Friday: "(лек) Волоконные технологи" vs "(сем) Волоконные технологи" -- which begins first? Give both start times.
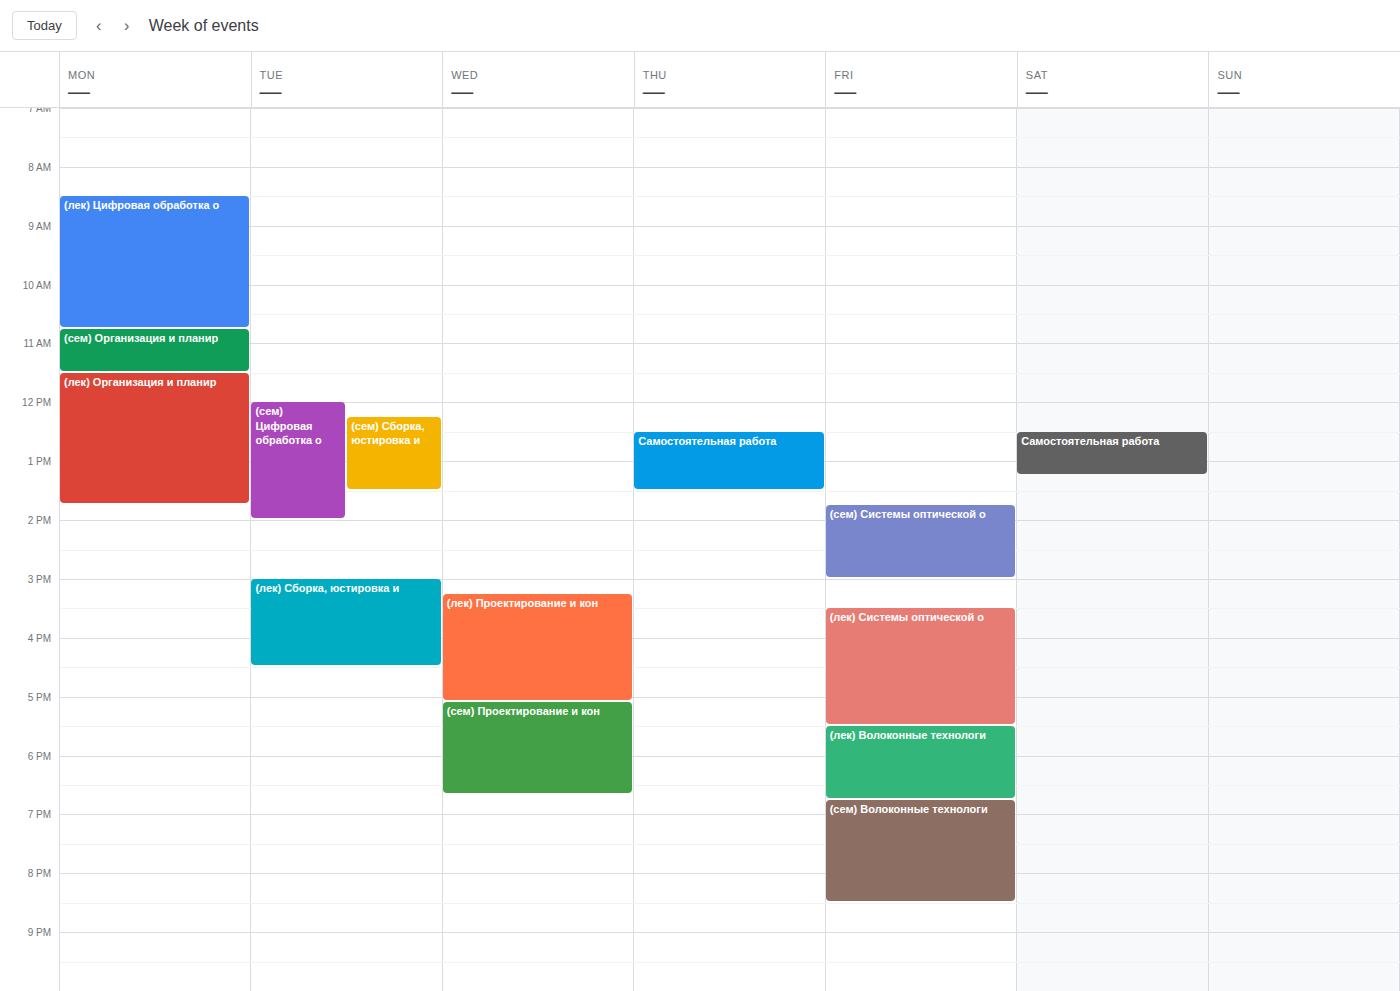
"(лек) Волоконные технологи" 5:30 PM; "(сем) Волоконные технологи" 6:45 PM.